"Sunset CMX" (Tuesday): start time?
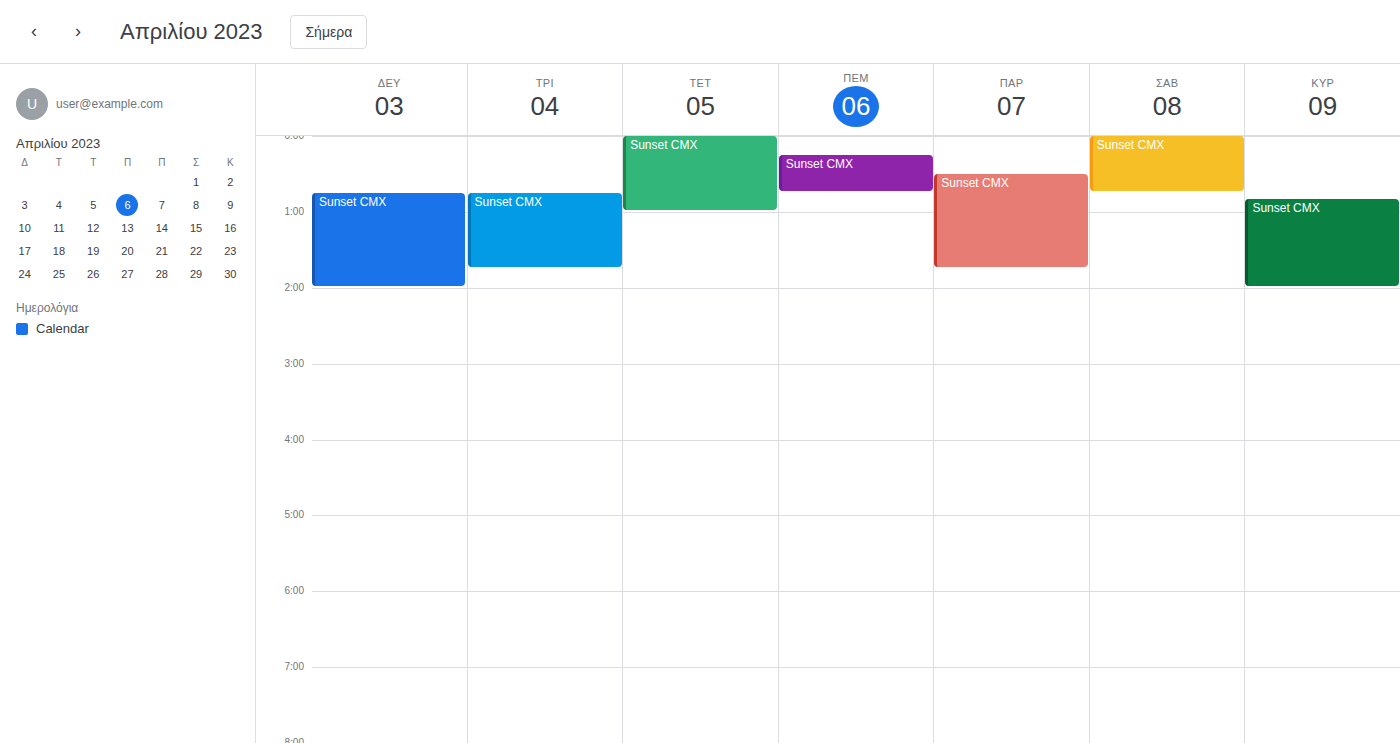
12:45 AM